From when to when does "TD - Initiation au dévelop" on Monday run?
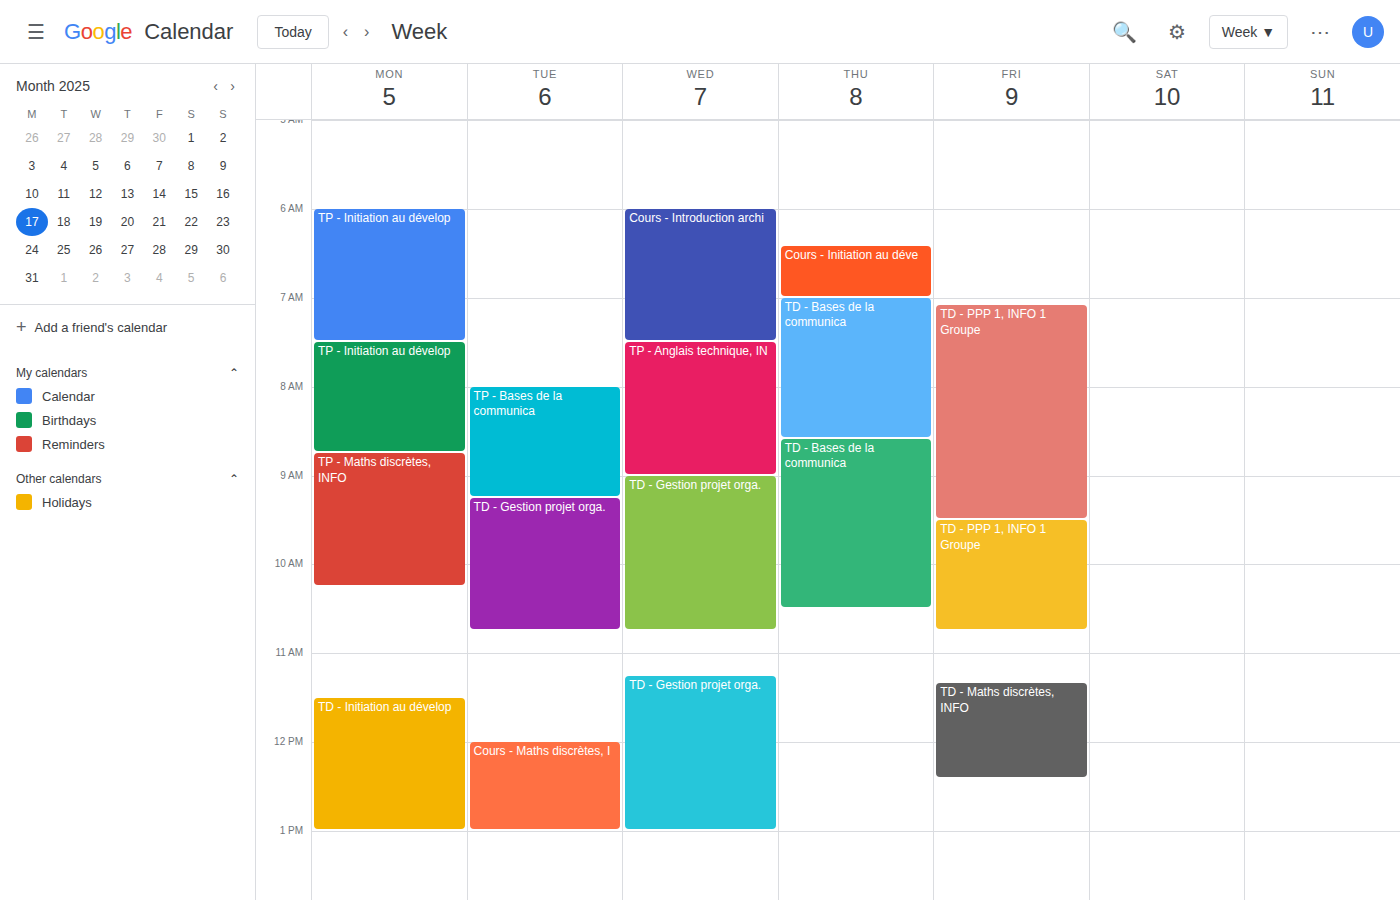
11:30 AM to 1:00 PM